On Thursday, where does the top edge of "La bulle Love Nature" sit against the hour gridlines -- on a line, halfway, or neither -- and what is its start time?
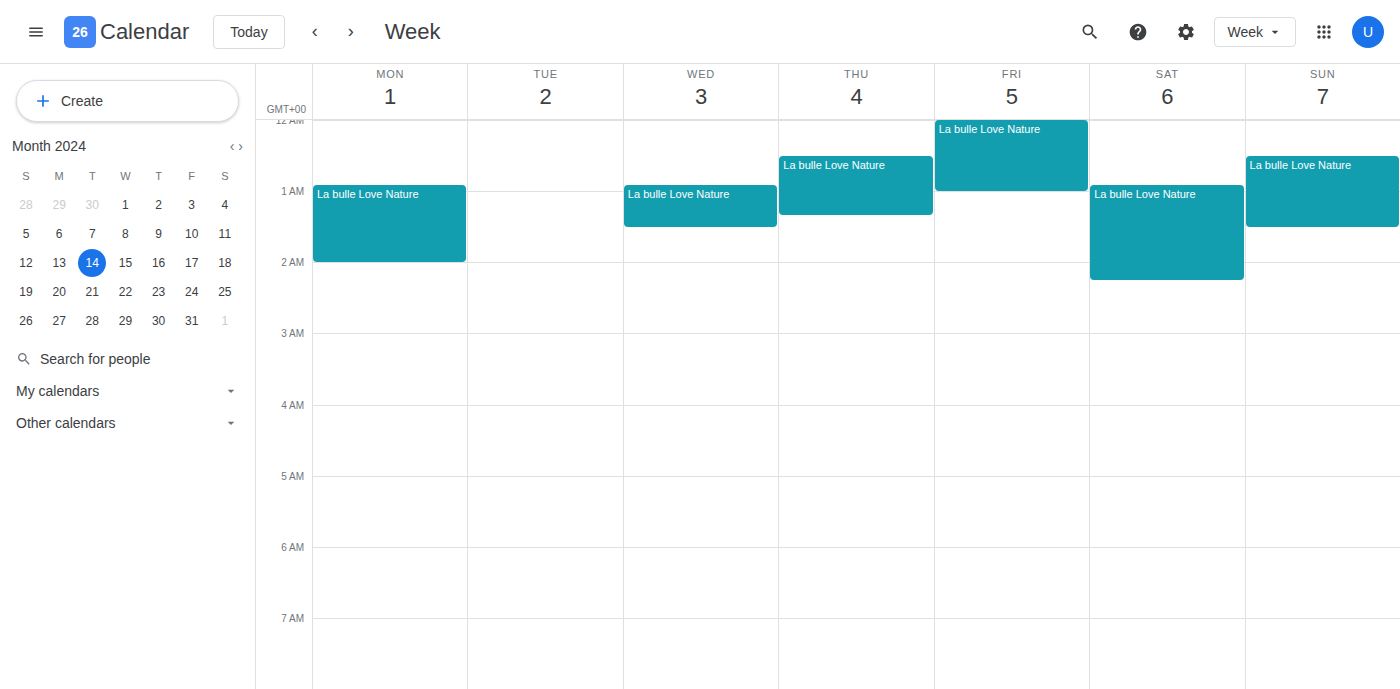
00:30 -- halfway between the 00:00 and 01:00 lines.